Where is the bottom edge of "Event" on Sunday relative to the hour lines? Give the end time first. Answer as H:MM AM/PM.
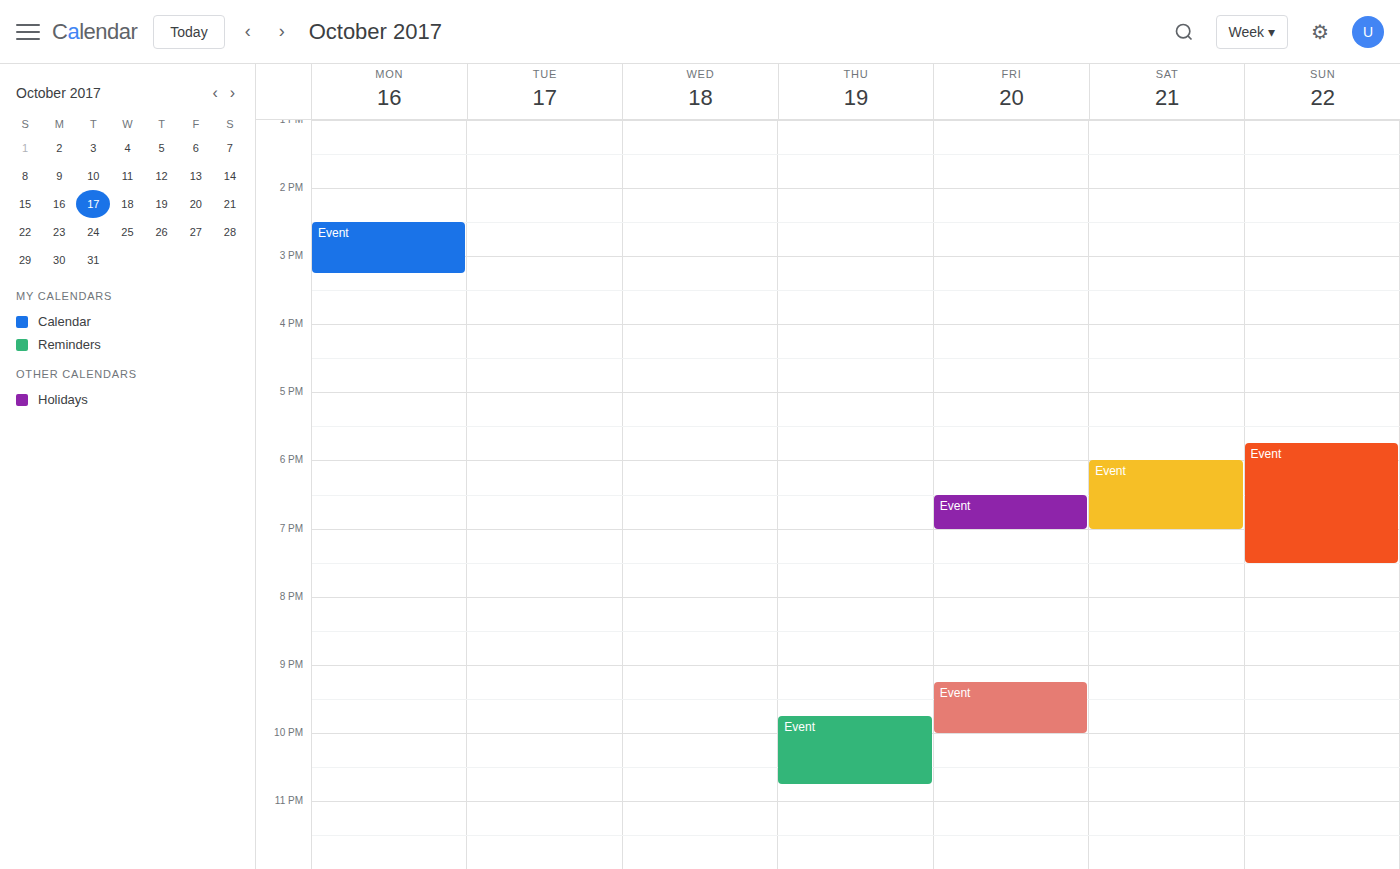
7:30 PM -- halfway between the 7 PM and 8 PM lines.